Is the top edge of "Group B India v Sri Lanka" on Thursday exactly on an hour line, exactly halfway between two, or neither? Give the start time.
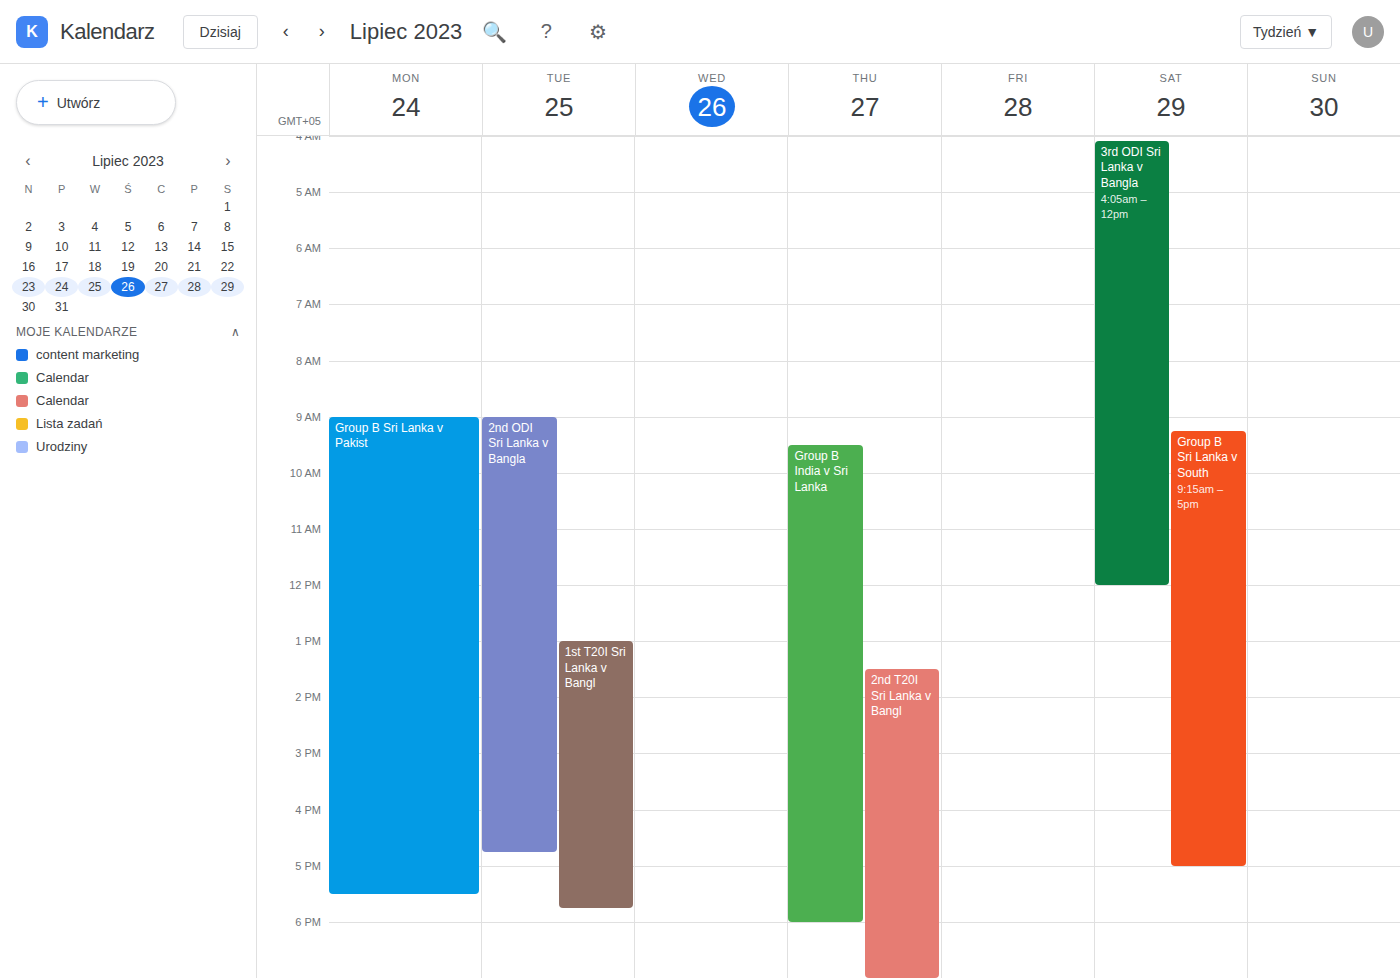
9:30 AM -- halfway between the 9 AM and 10 AM lines.